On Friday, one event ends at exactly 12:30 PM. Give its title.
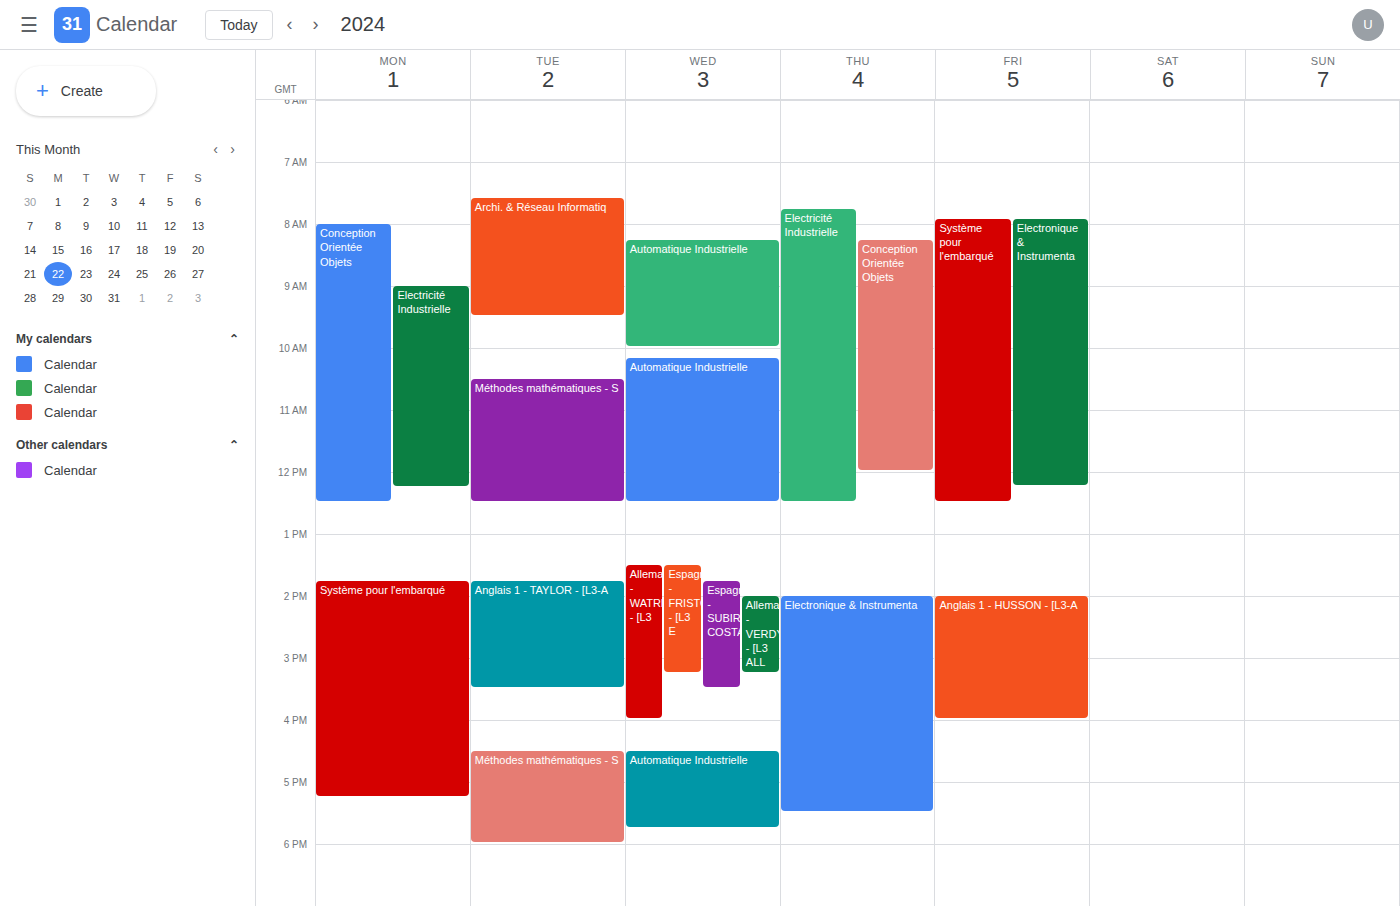
"Système pour l'embarqué"